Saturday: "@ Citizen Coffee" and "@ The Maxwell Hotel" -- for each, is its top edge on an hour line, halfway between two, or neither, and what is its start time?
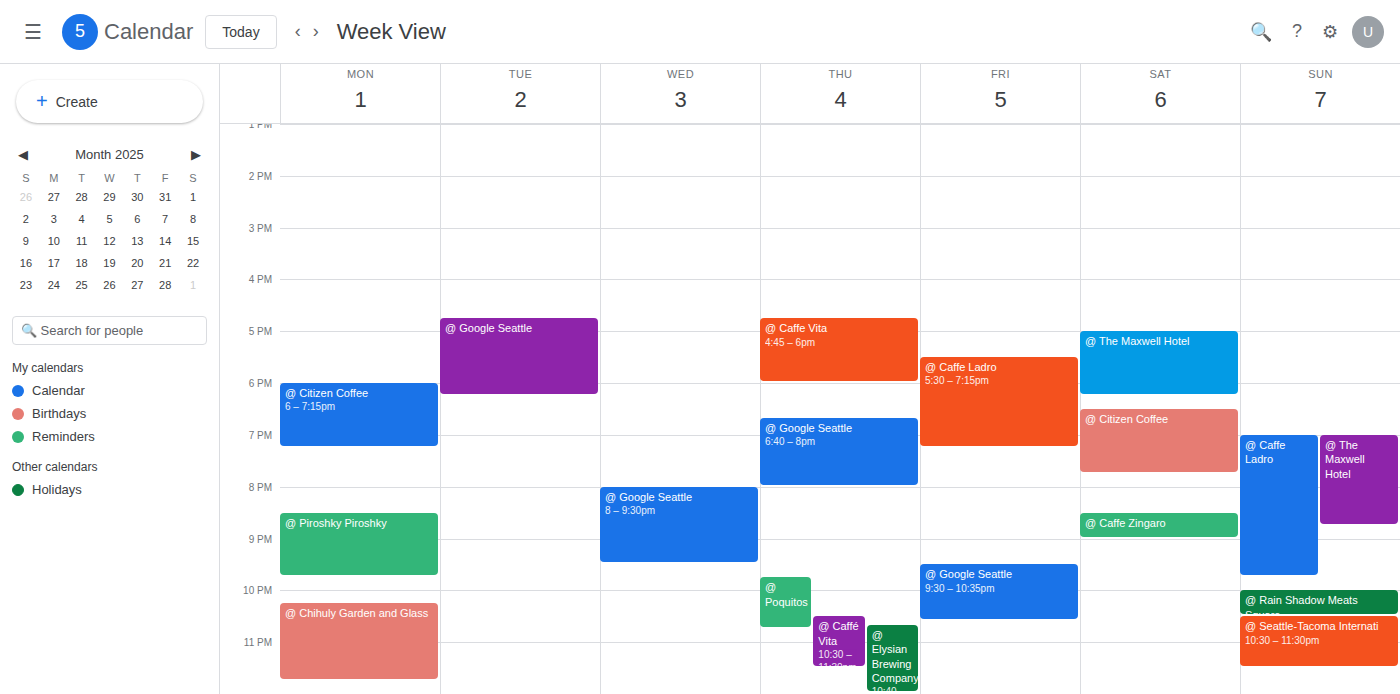
"@ Citizen Coffee": 6:30 PM, halfway between the 6 PM and 7 PM lines. "@ The Maxwell Hotel": 5:00 PM, exactly on the 5 PM line.